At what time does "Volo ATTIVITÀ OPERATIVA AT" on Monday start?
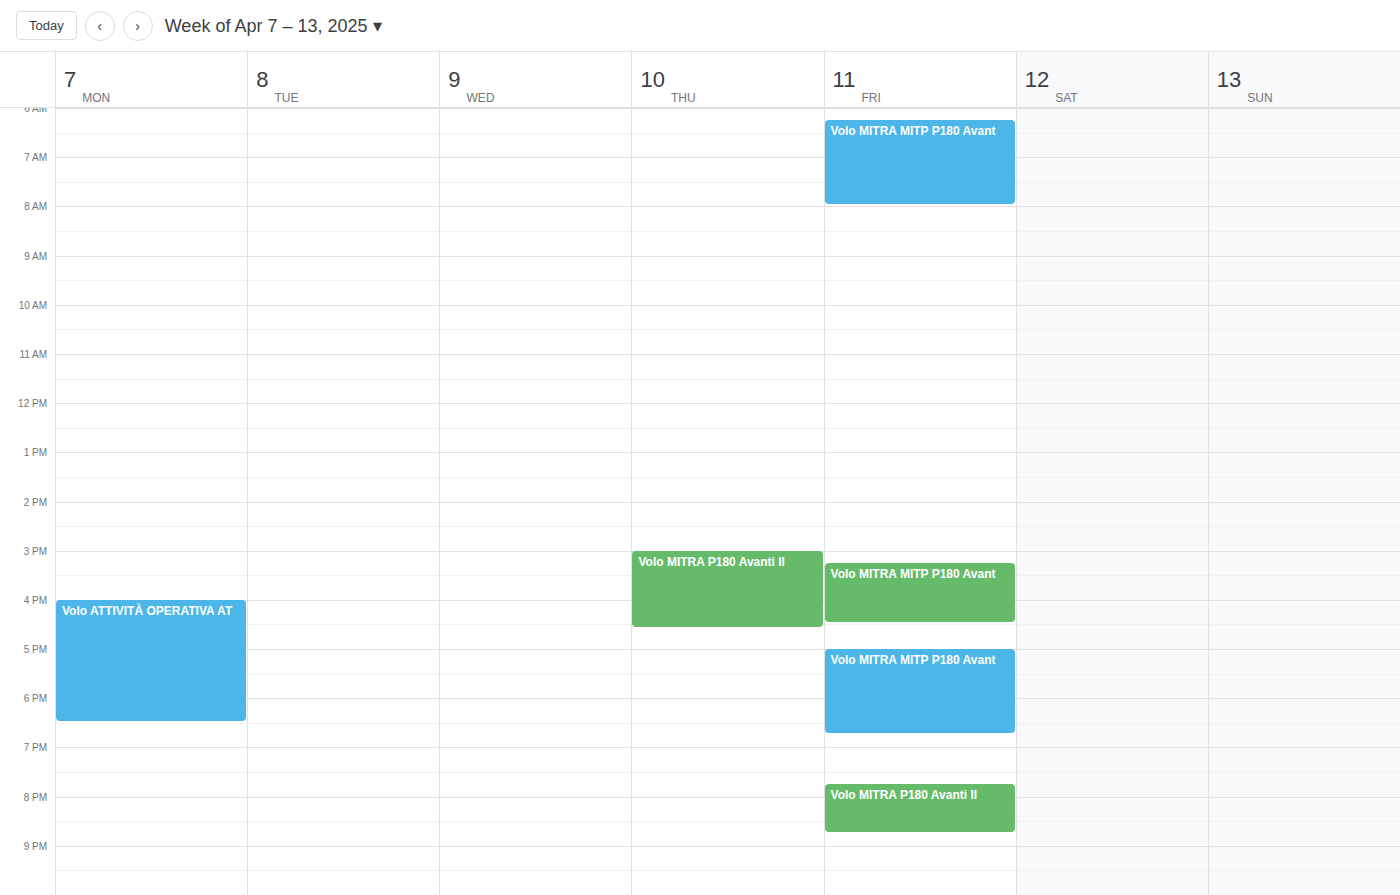
4:00 PM